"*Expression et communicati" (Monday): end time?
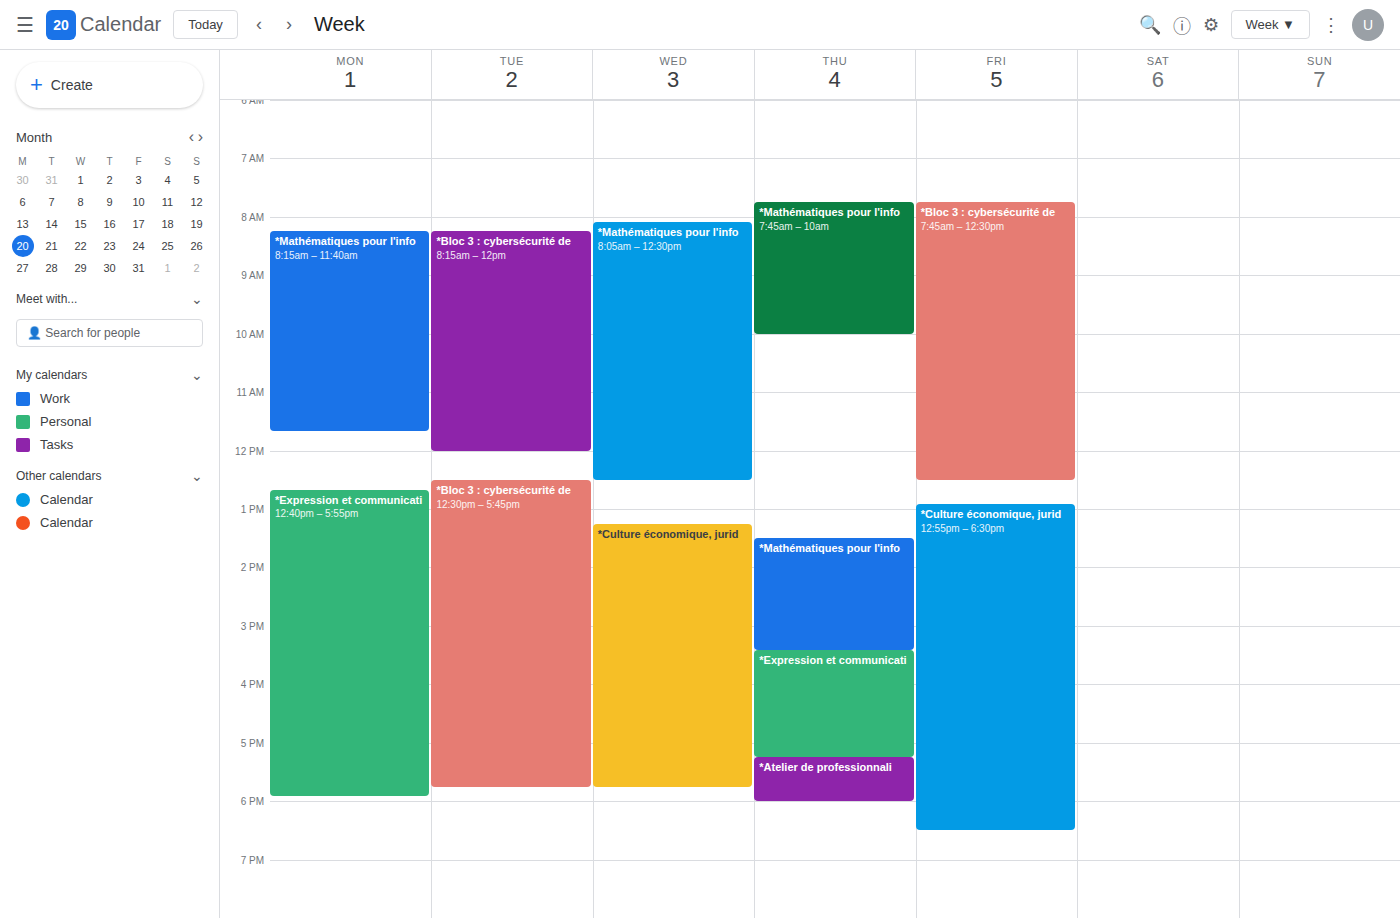
5:55 PM